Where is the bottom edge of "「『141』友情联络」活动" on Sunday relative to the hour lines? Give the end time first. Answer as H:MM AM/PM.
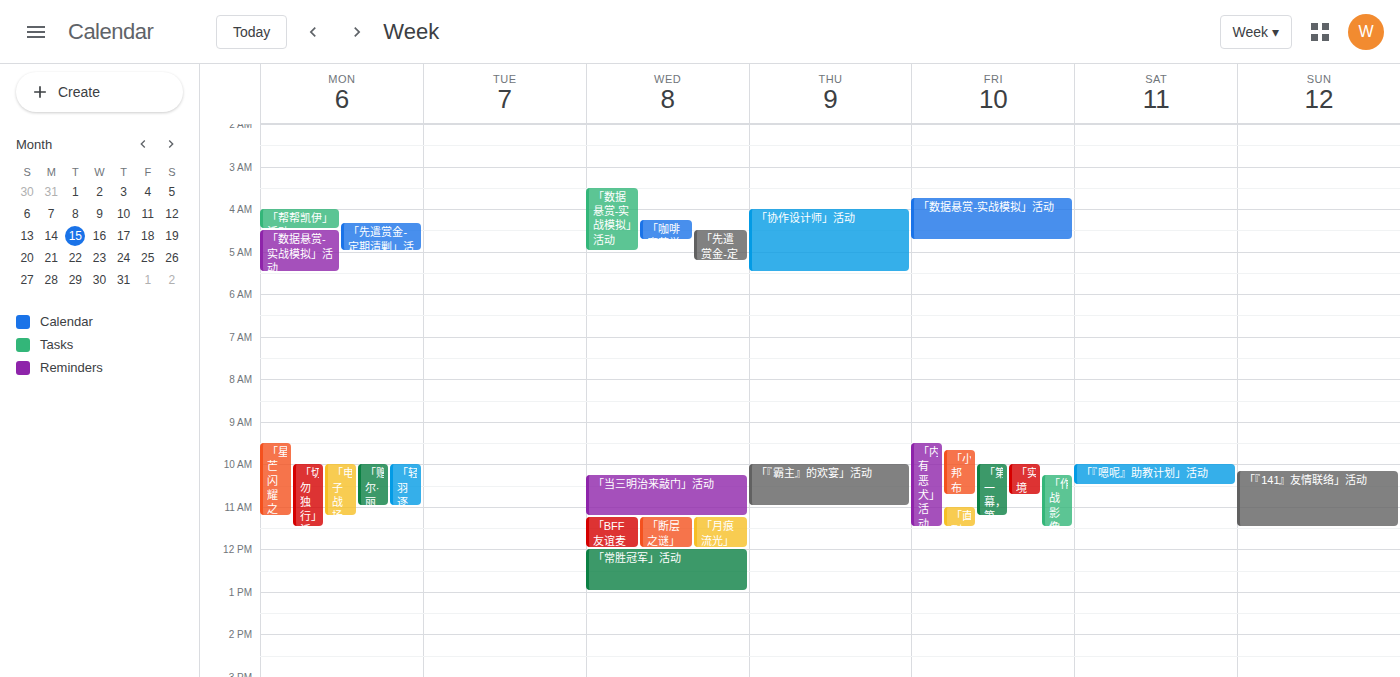
11:30 AM -- halfway between the 11 AM and 12 PM lines.